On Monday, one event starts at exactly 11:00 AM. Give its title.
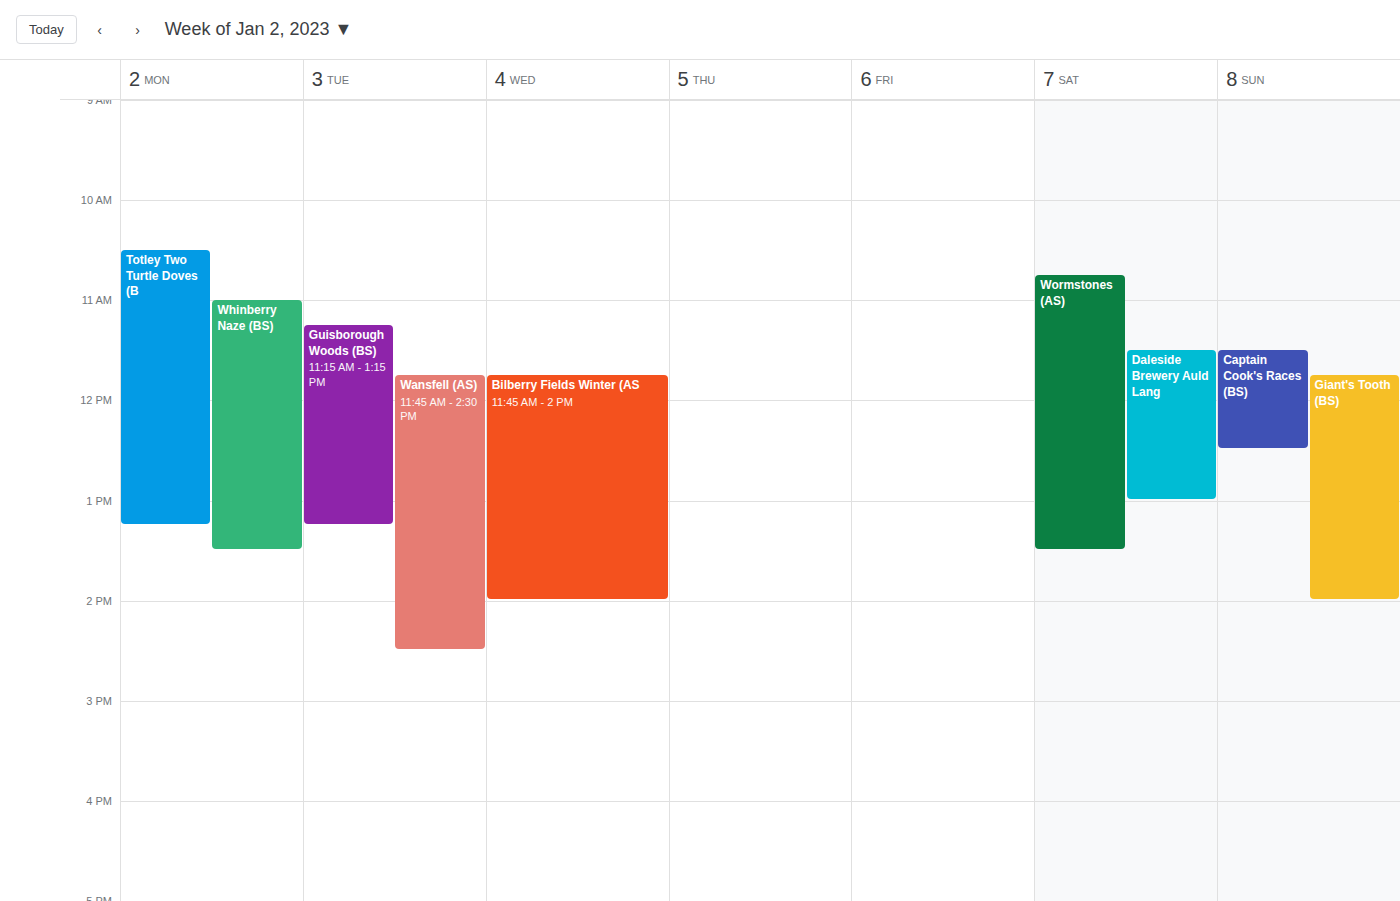
"Whinberry Naze (BS)"